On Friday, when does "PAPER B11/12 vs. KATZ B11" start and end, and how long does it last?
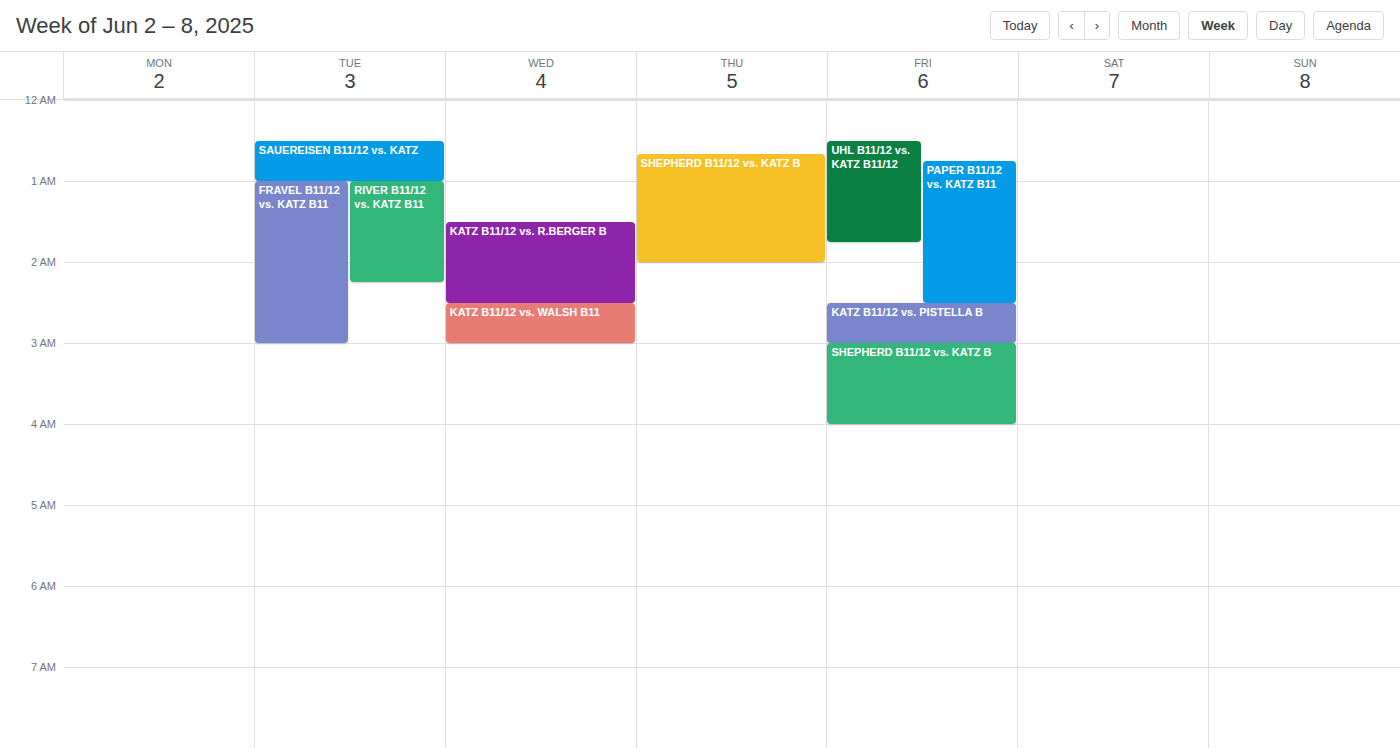
12:45 AM to 2:30 AM, 1 hour 45 minutes